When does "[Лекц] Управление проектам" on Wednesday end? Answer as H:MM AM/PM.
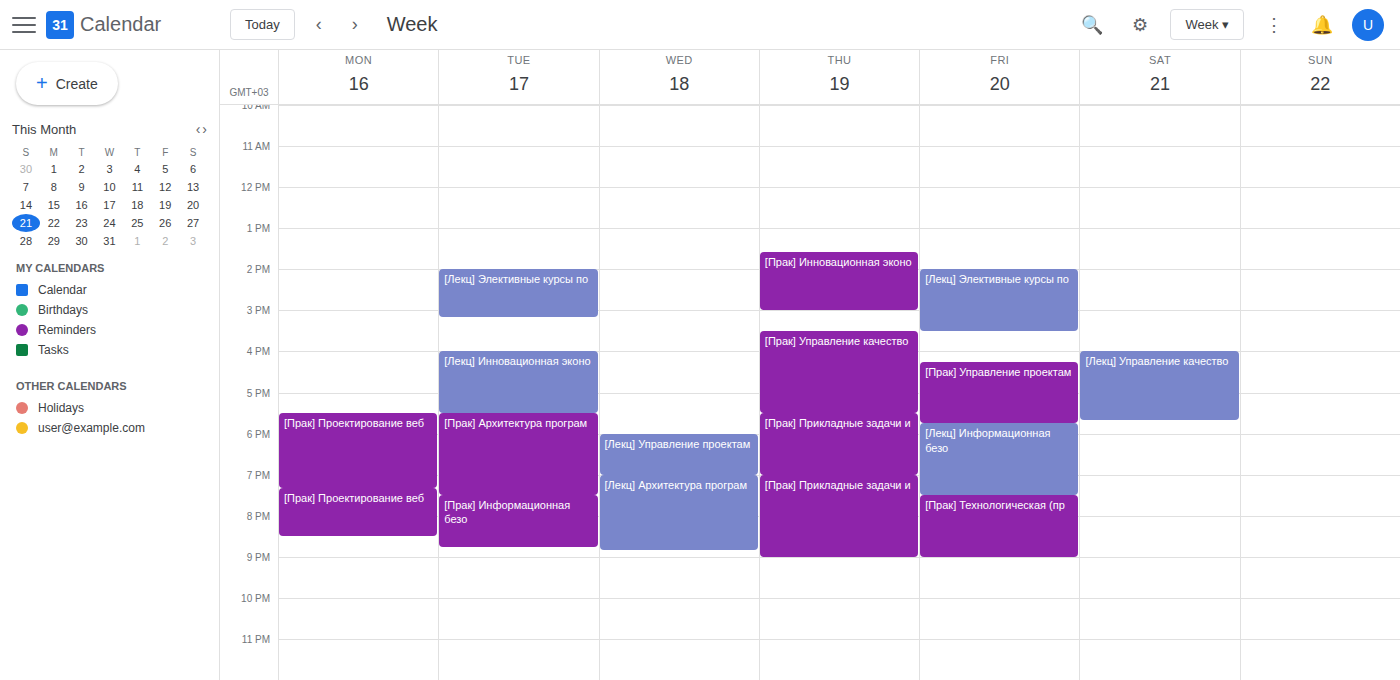
7:00 PM